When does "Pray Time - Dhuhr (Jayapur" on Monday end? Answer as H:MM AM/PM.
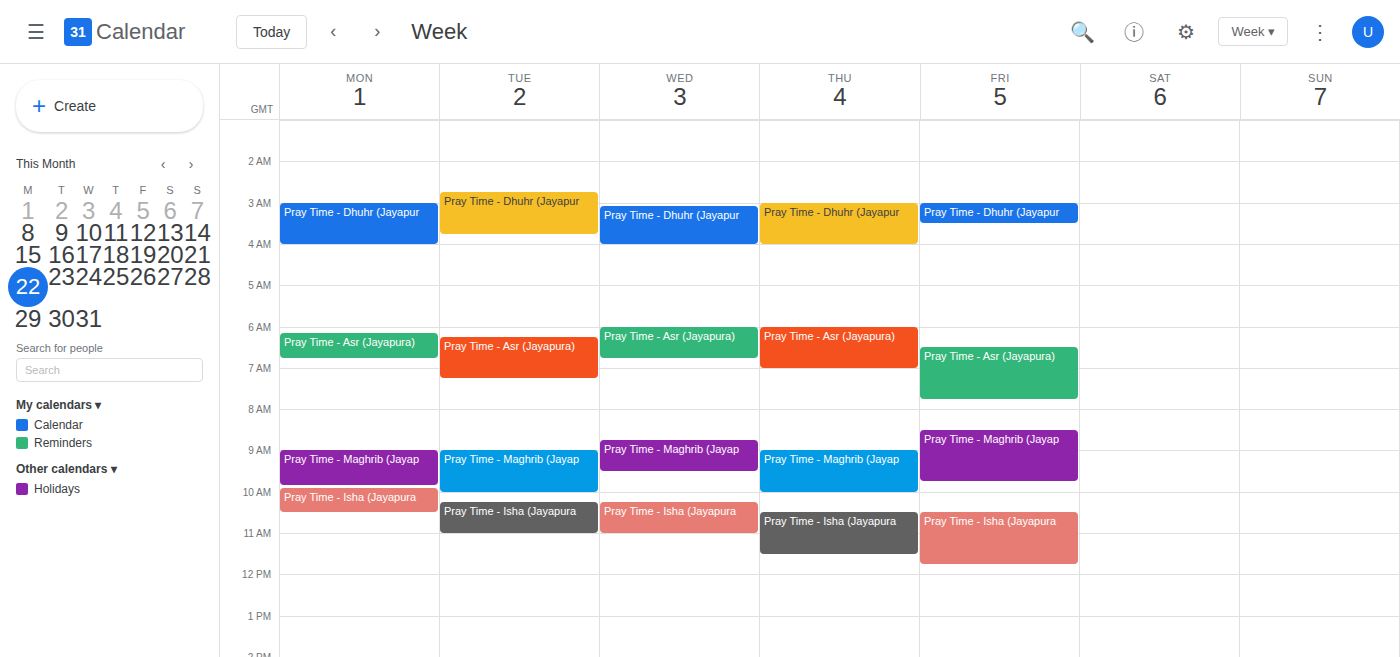
4:00 AM